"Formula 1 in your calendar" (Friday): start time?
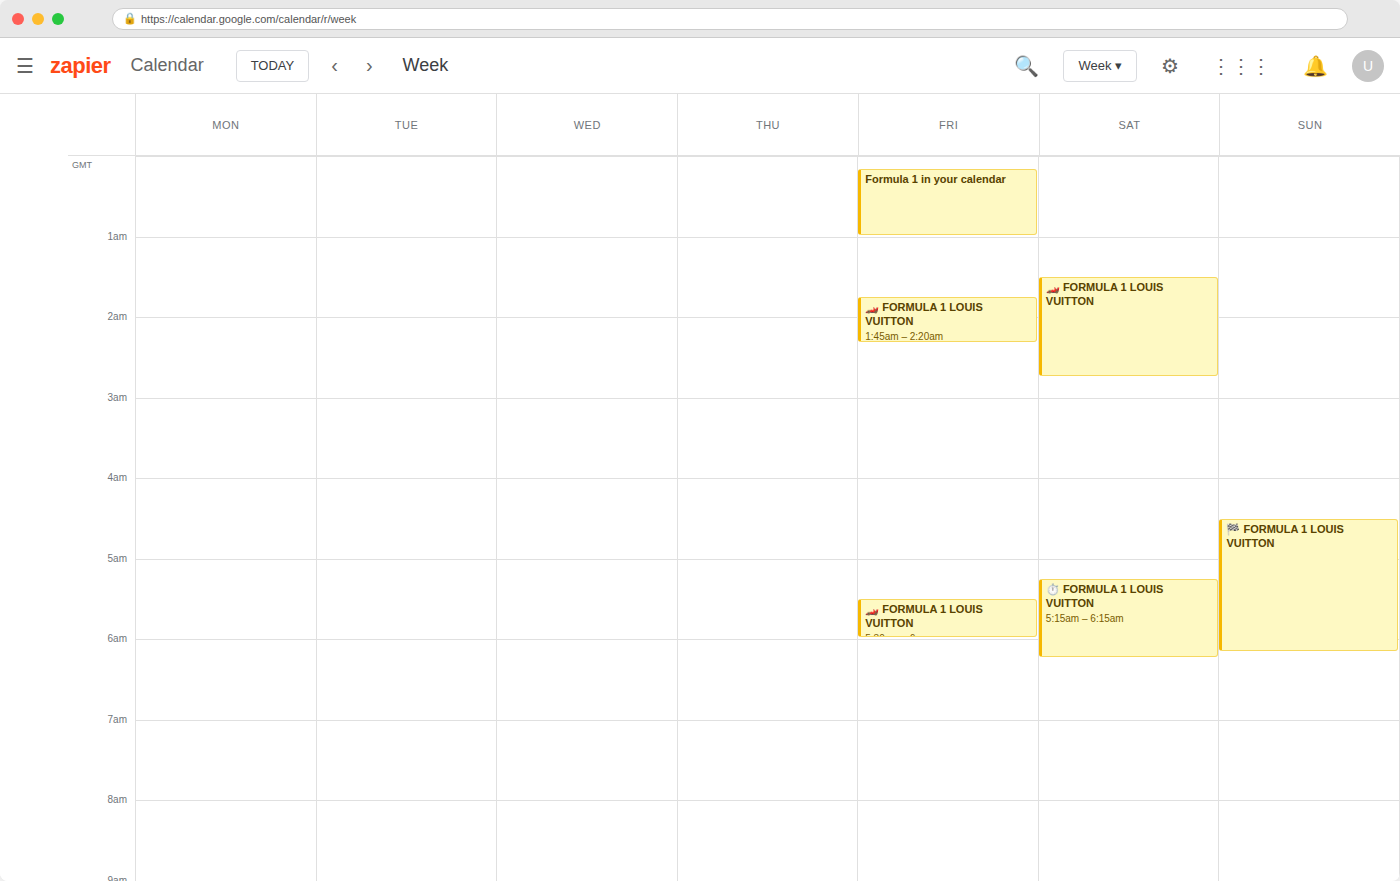
12:10 AM